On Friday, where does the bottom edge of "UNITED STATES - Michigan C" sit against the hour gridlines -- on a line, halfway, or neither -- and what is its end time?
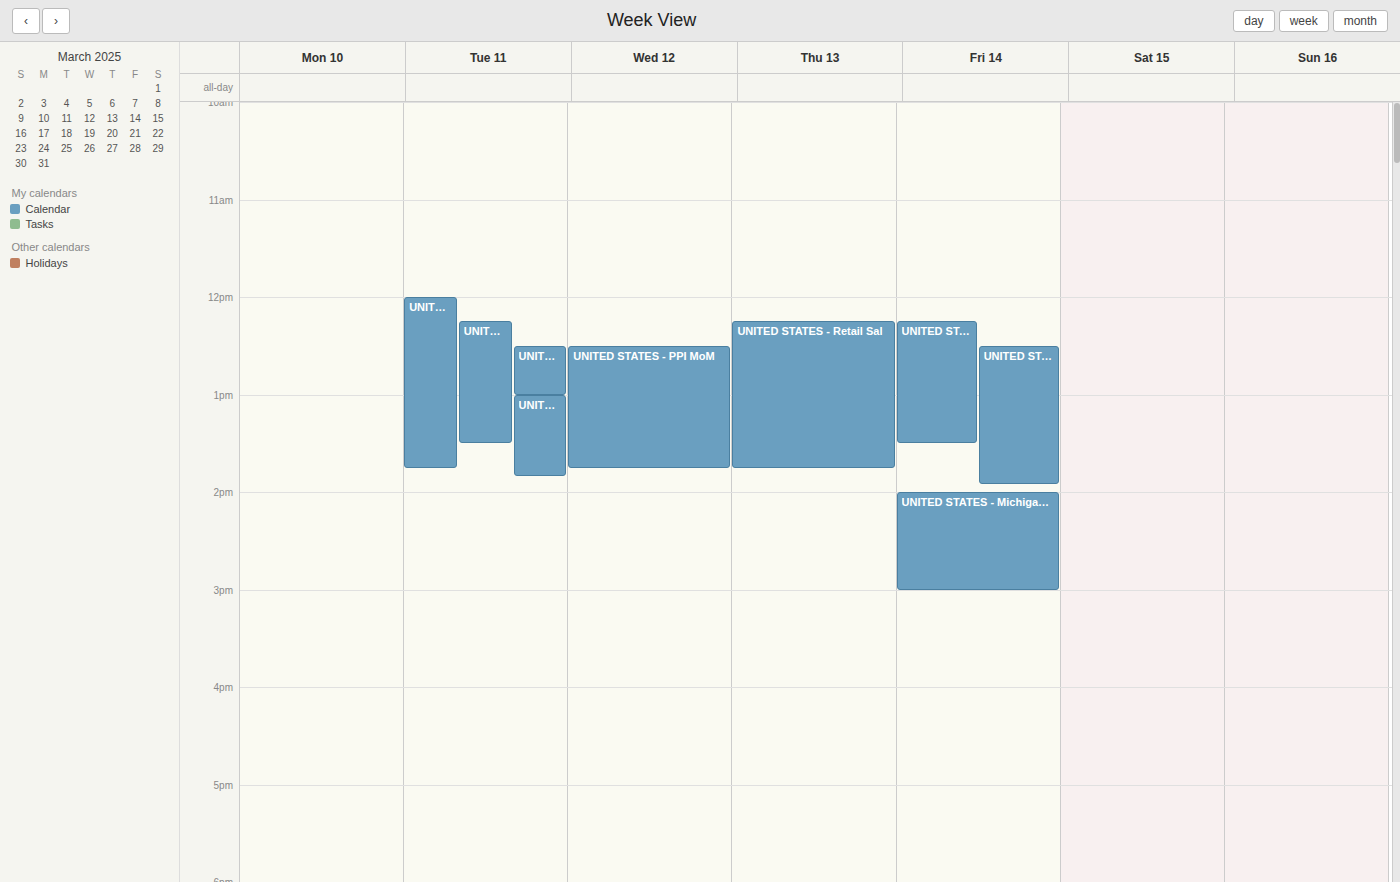
15:00 -- exactly on the 15:00 line.